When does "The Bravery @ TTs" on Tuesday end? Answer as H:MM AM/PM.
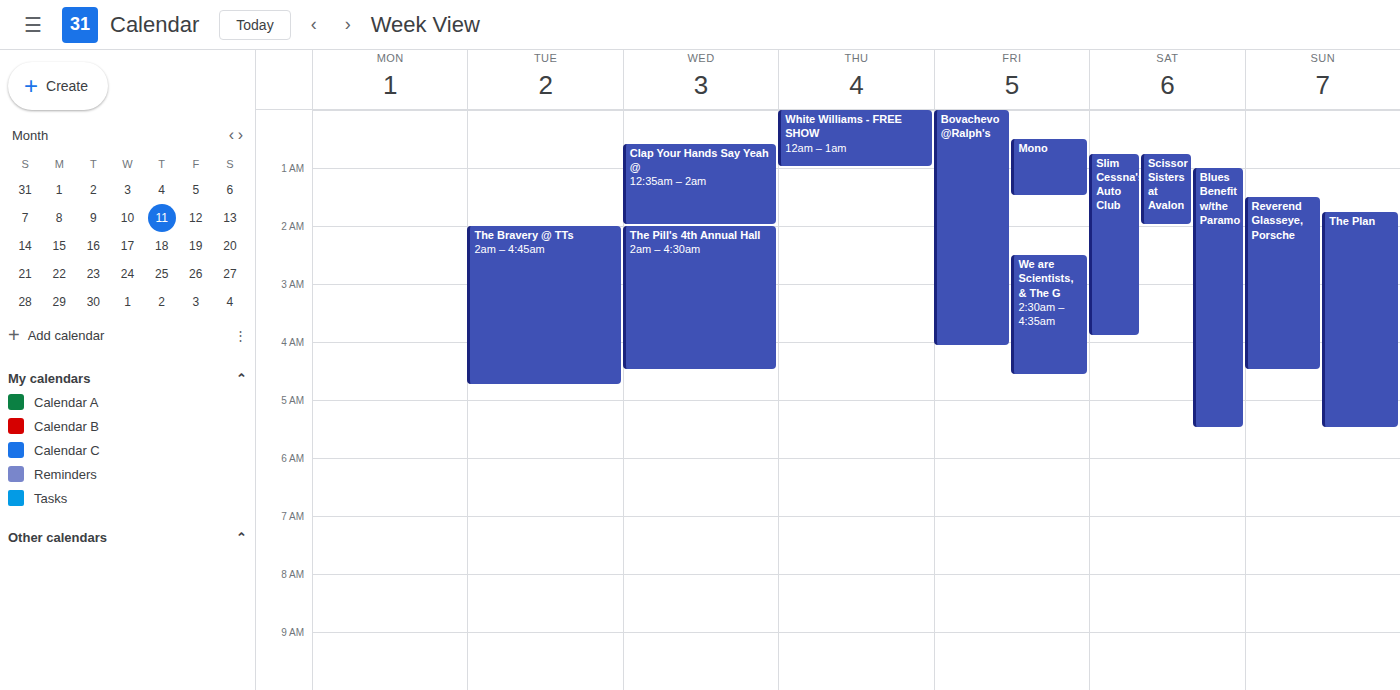
4:45 AM